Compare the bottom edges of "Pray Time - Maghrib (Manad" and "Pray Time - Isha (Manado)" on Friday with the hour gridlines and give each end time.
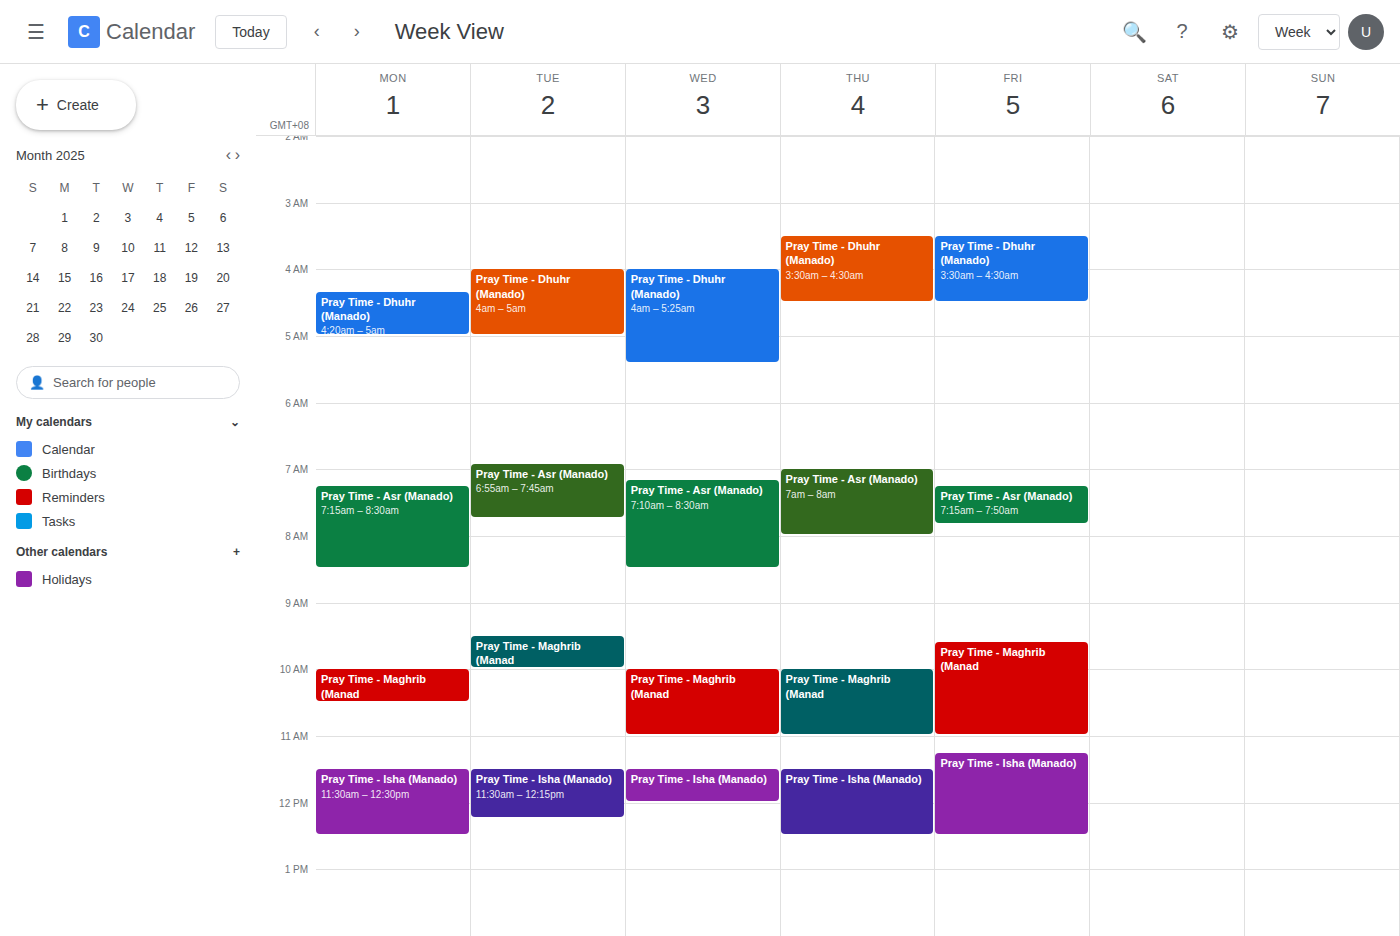
"Pray Time - Maghrib (Manad": 11:00 AM, exactly on the 11 AM line. "Pray Time - Isha (Manado)": 12:30 PM, halfway between the 12 PM and 1 PM lines.